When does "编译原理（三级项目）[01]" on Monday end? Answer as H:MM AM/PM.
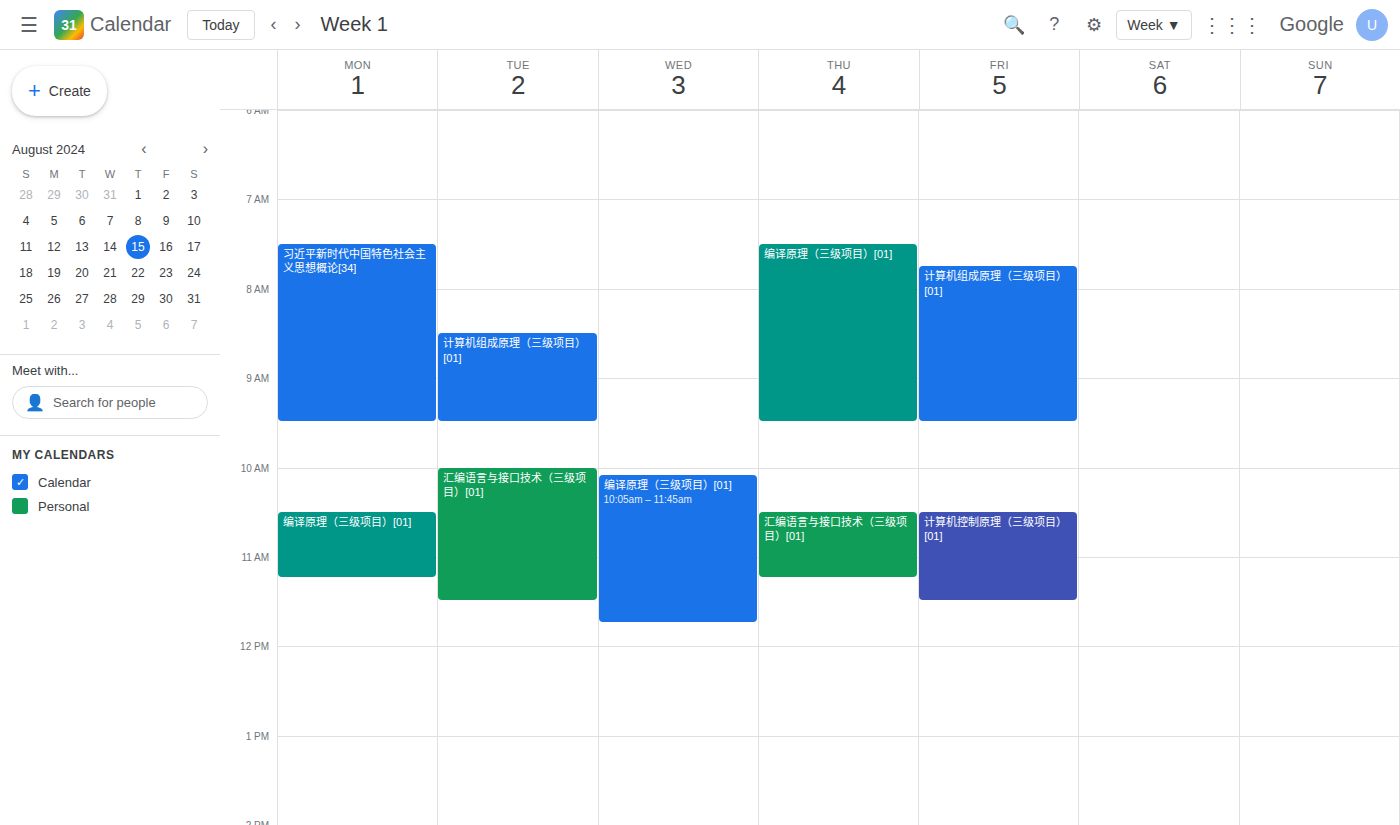
11:15 AM